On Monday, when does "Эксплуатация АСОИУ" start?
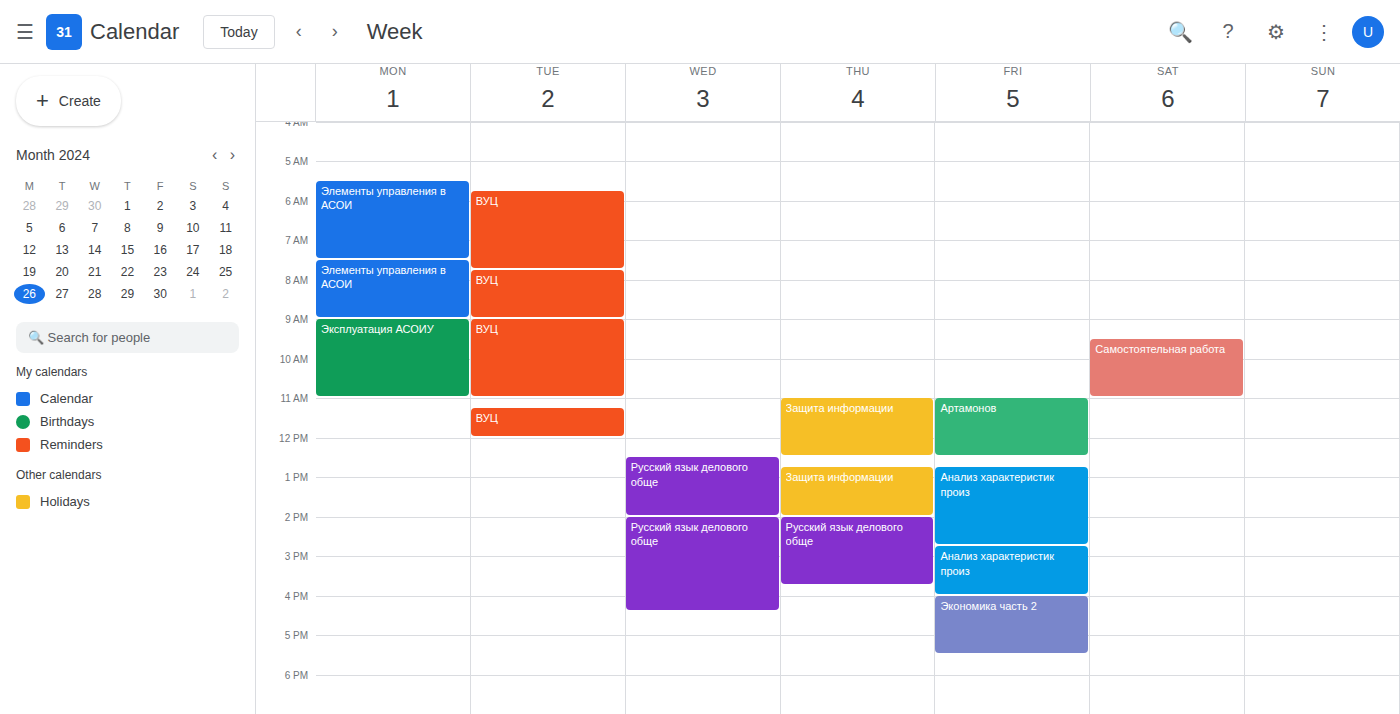
09:00